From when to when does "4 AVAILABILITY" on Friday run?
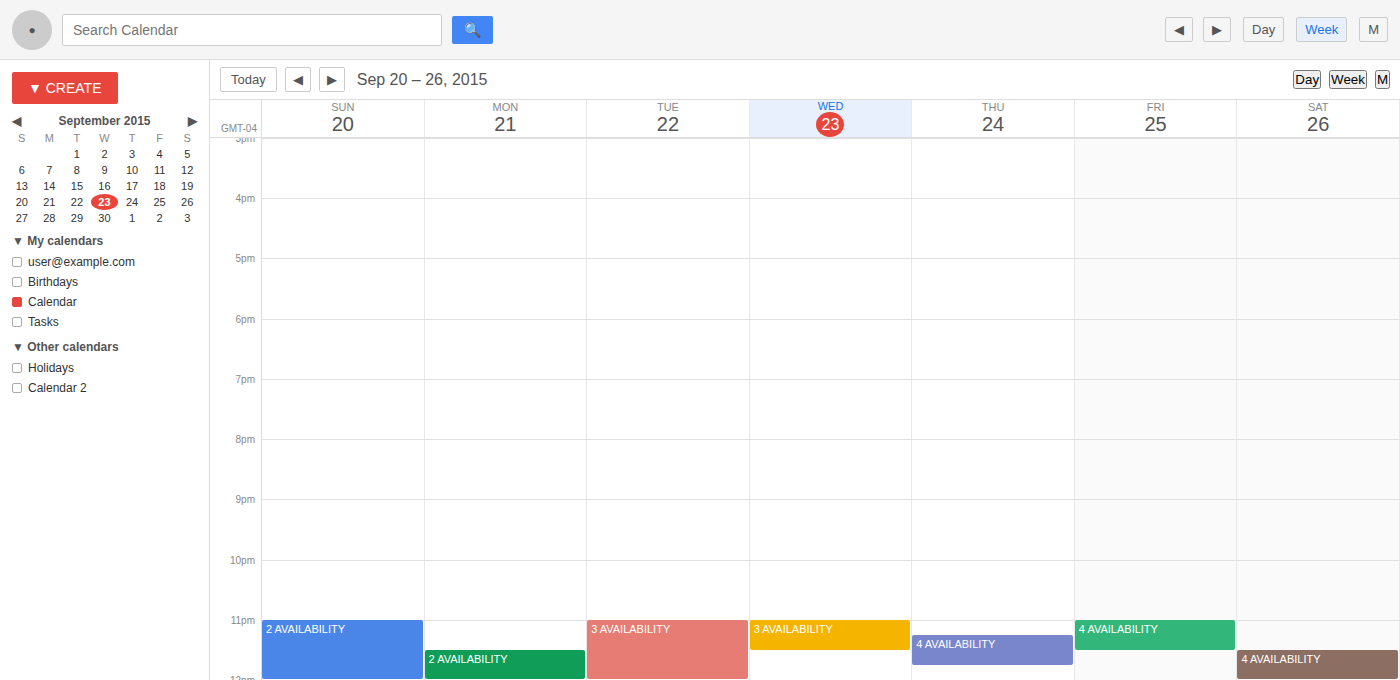
11:00 PM to 11:30 PM